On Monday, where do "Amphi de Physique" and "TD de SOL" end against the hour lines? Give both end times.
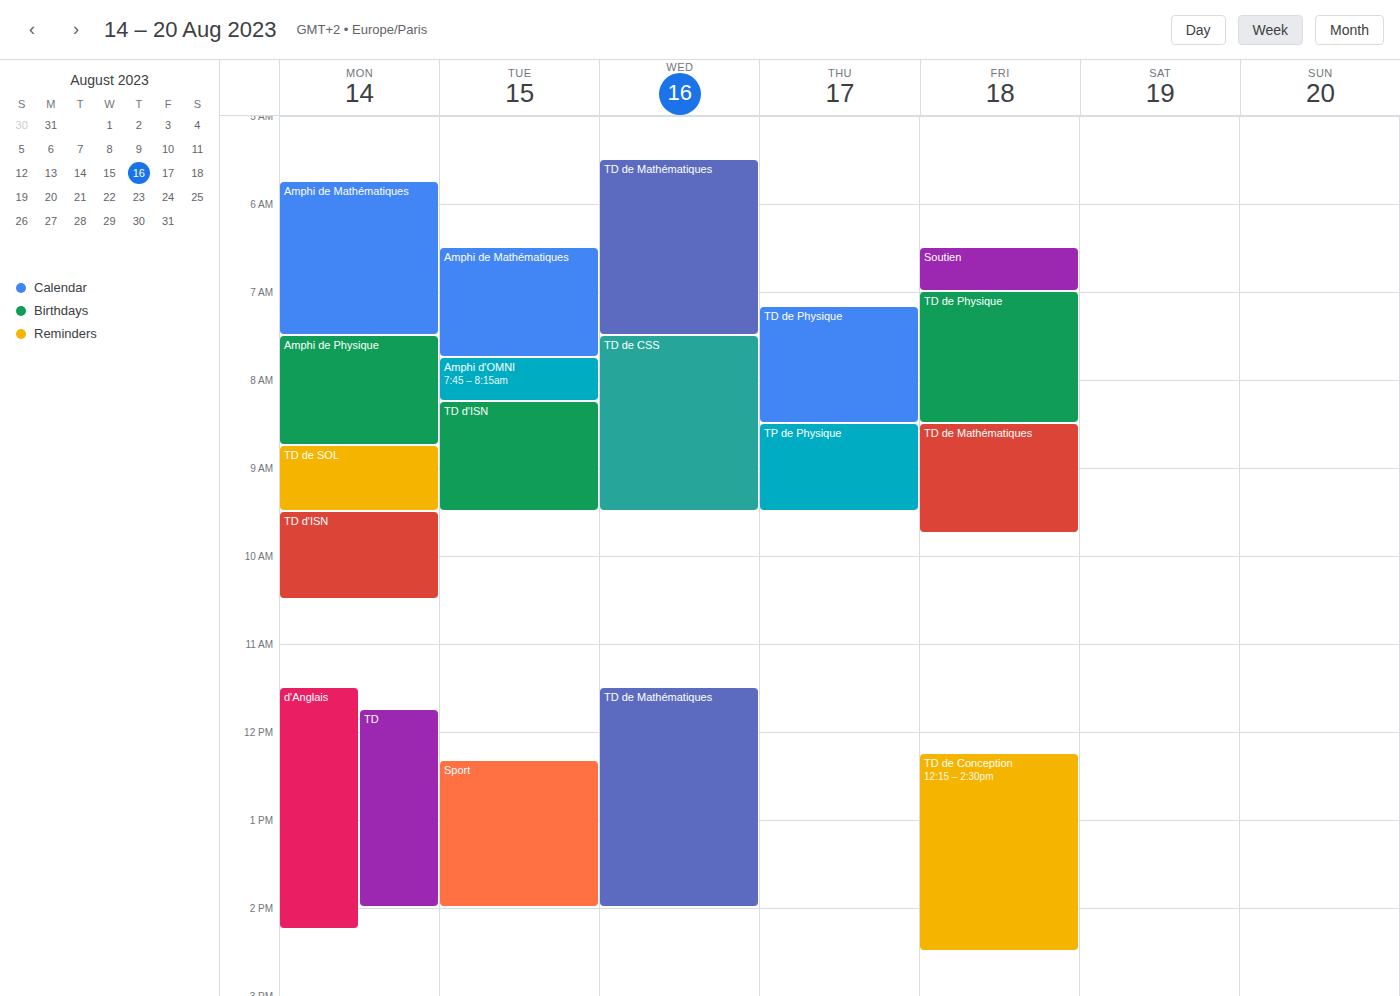
"Amphi de Physique": 8:45 AM, neither: three quarters of the way from the 8 AM line to the 9 AM line. "TD de SOL": 9:30 AM, halfway between the 9 AM and 10 AM lines.